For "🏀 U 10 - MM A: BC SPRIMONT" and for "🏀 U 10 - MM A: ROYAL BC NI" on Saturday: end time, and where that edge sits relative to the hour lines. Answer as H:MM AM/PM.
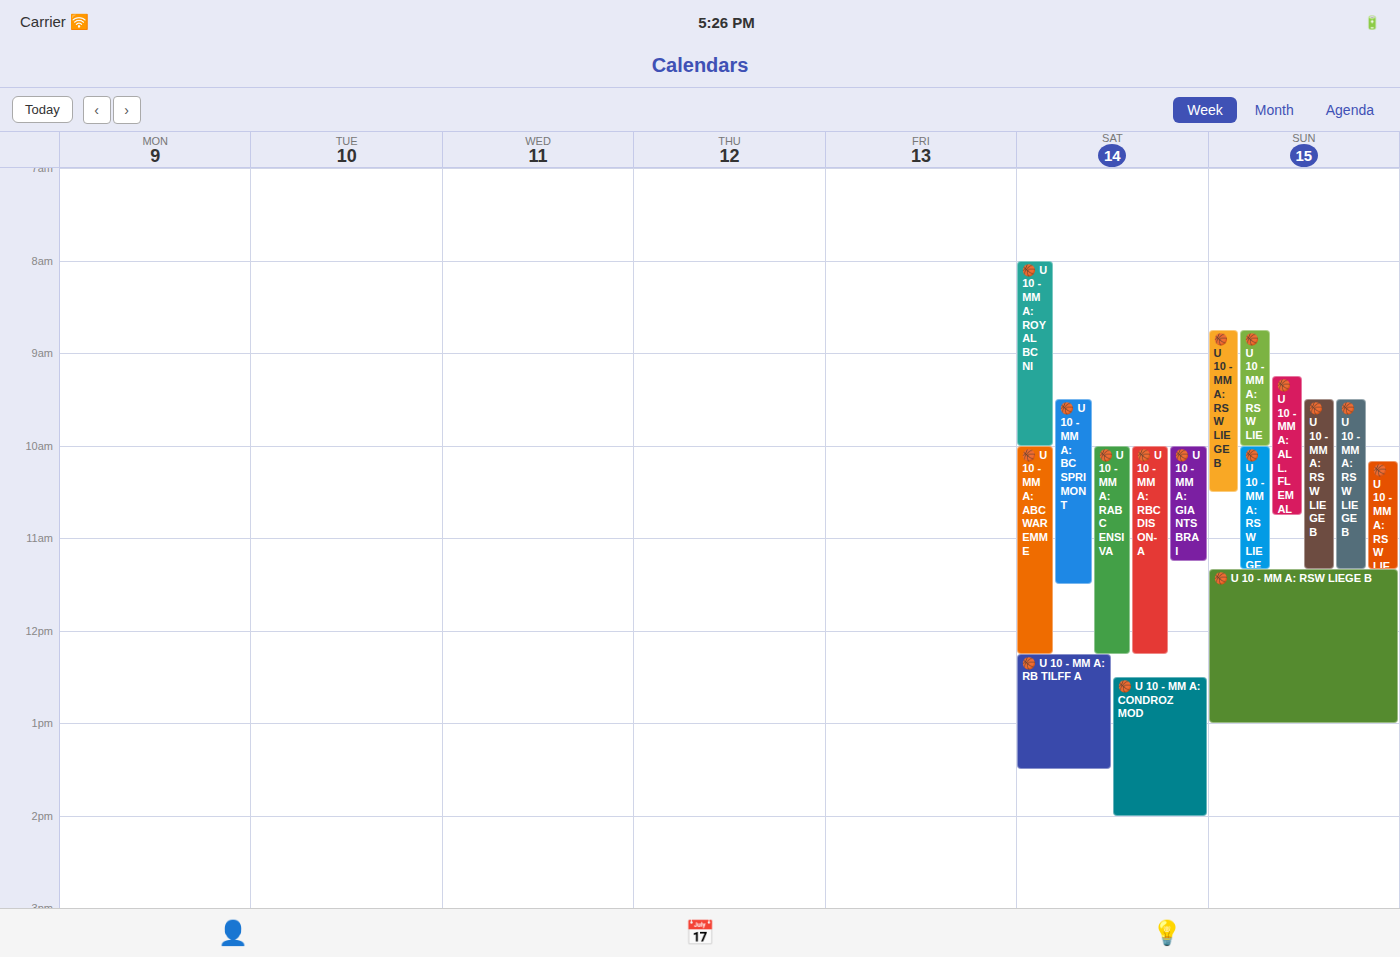
"🏀 U 10 - MM A: BC SPRIMONT": 11:30 AM, halfway between the 11 AM and 12 PM lines. "🏀 U 10 - MM A: ROYAL BC NI": 10:00 AM, exactly on the 10 AM line.